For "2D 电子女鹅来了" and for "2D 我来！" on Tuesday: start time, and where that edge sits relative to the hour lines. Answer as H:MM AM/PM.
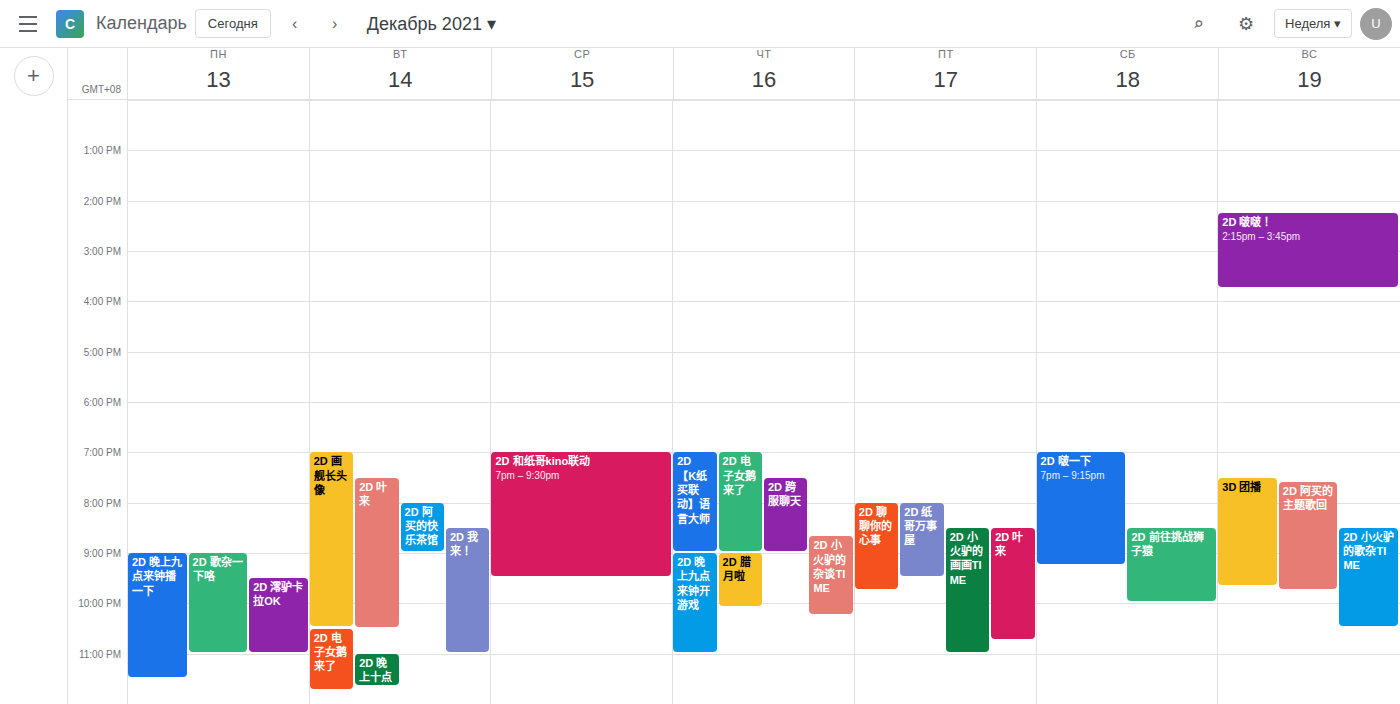
"2D 电子女鹅来了": 10:30 PM, halfway between the 10 PM and 11 PM lines. "2D 我来！": 8:30 PM, halfway between the 8 PM and 9 PM lines.